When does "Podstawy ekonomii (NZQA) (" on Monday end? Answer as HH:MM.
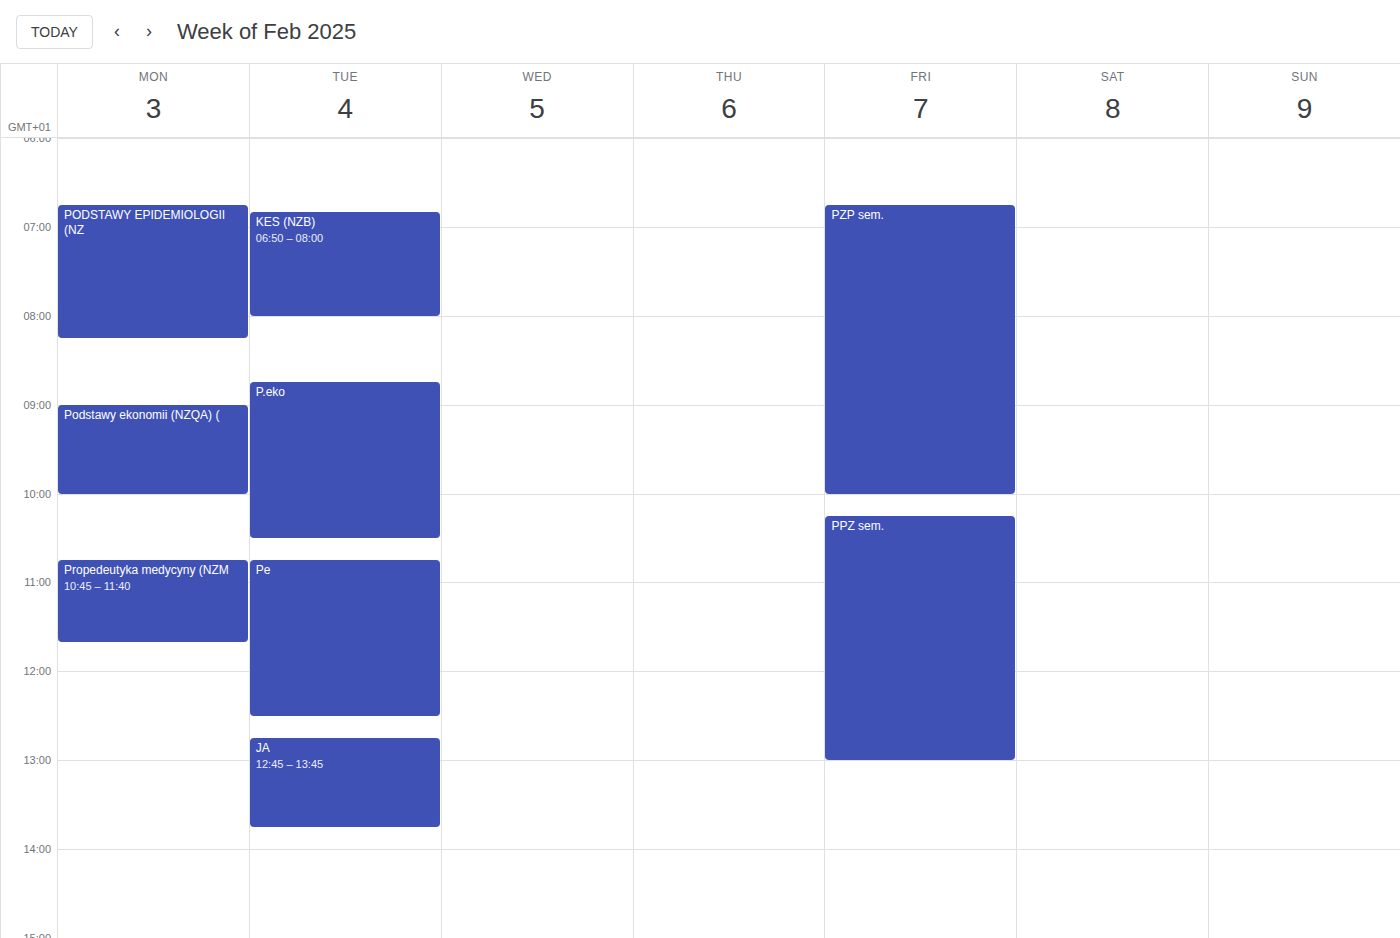
10:00